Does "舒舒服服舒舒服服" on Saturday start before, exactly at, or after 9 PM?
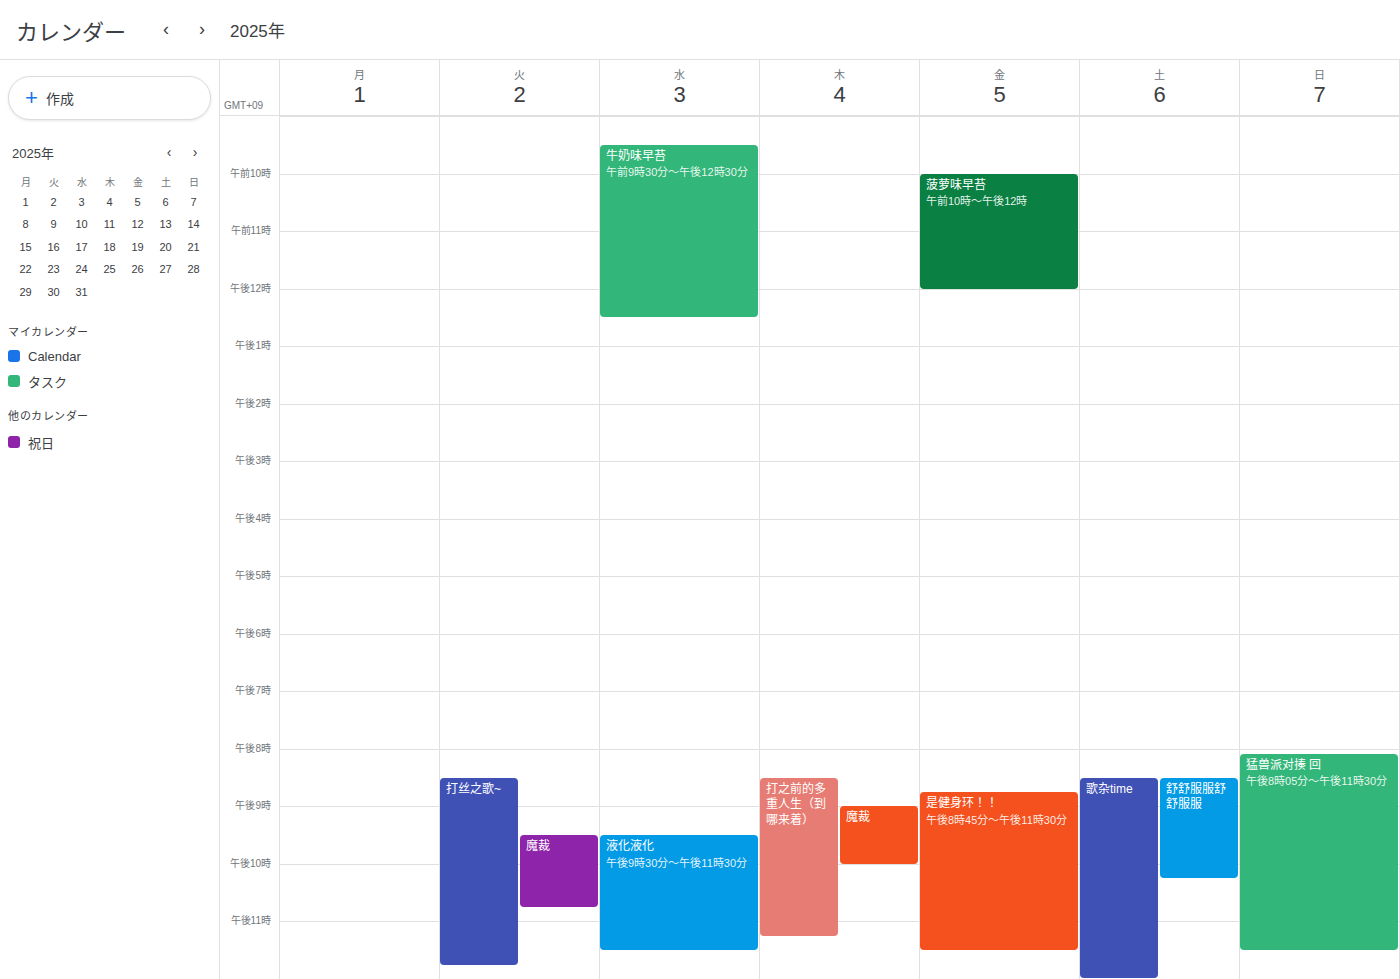
8:30 PM -- before 9 PM, 30 minutes above the 9 PM line.